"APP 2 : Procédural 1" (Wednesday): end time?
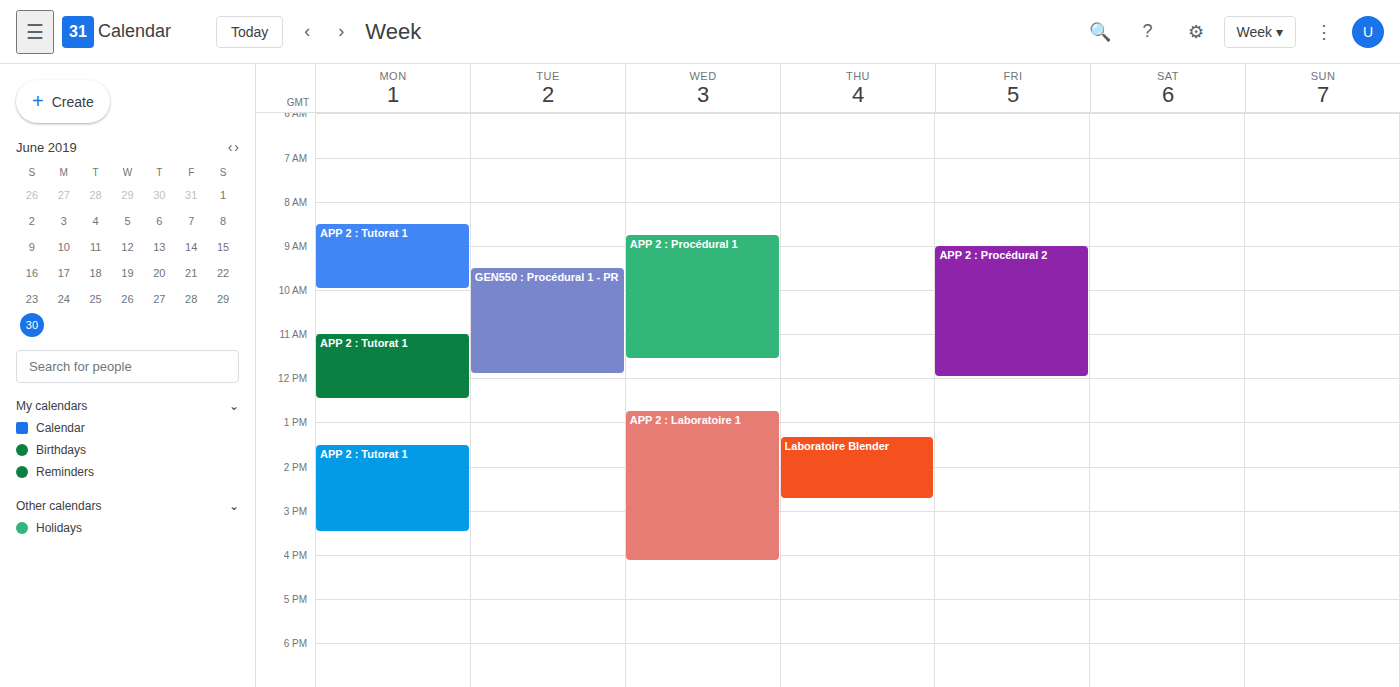
11:35 AM